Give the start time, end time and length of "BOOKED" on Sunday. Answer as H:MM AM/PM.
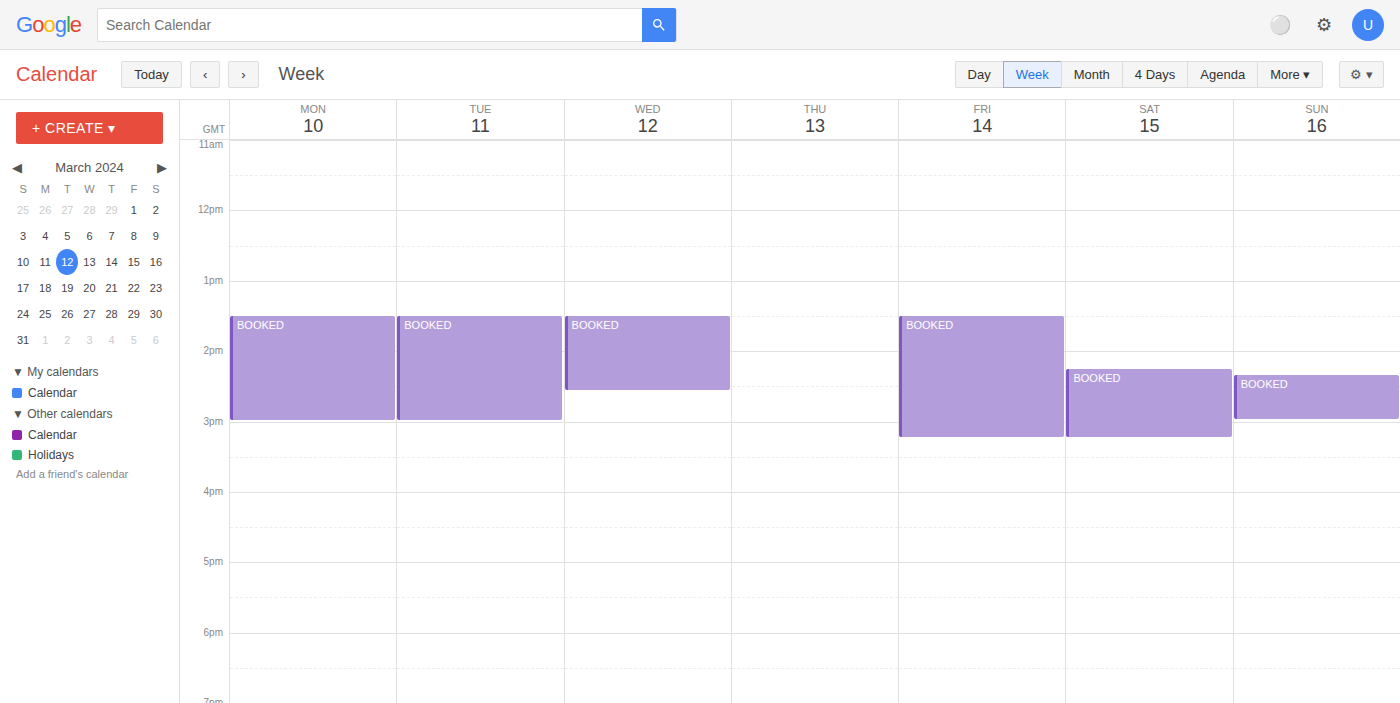
2:20 PM to 3:00 PM, 40 minutes